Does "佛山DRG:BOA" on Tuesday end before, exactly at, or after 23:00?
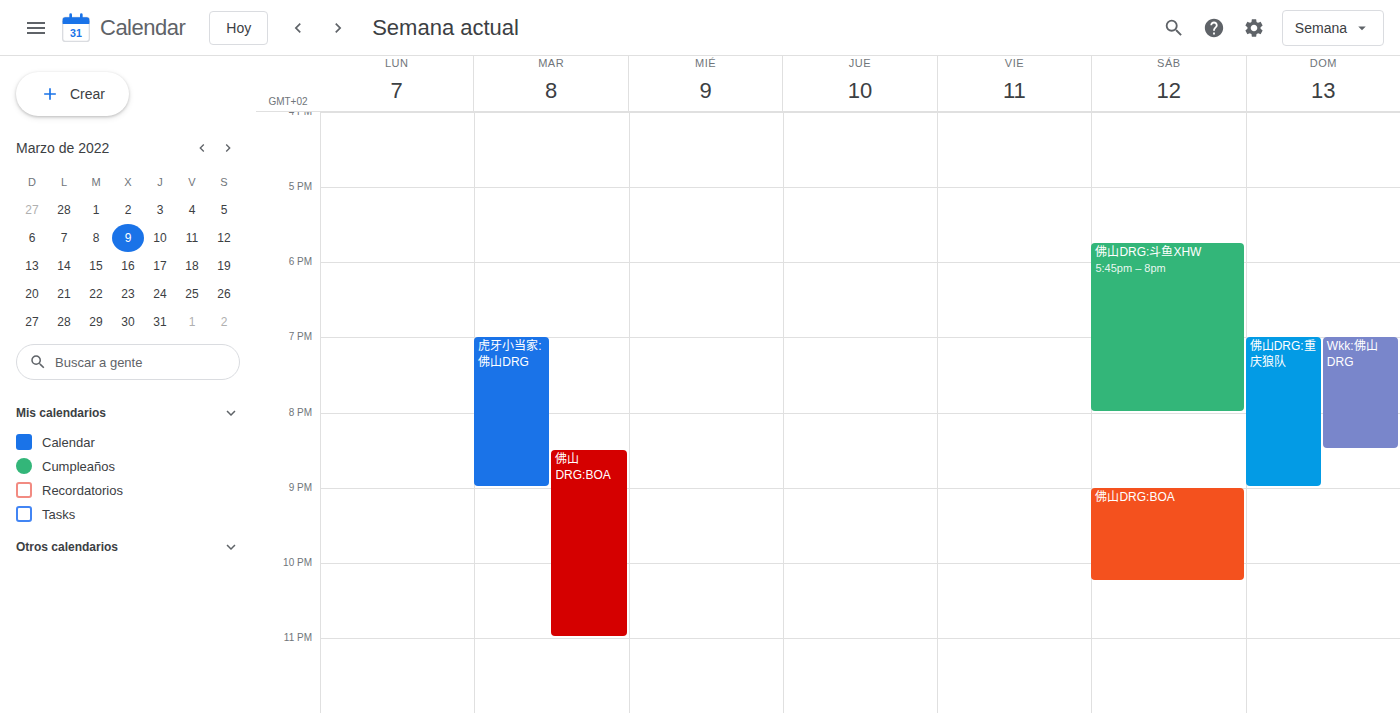
23:00 -- exactly at 23:00, on the 23:00 line.